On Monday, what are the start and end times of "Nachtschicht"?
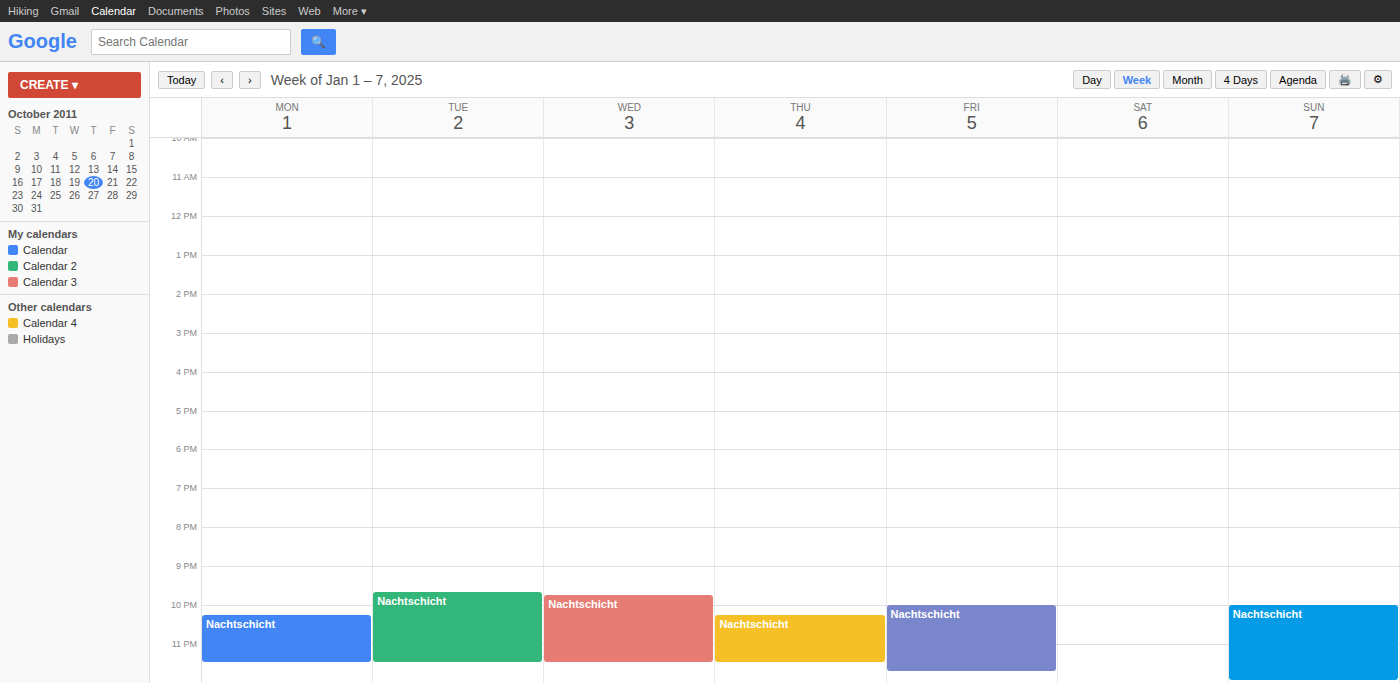
10:15 PM to 11:30 PM